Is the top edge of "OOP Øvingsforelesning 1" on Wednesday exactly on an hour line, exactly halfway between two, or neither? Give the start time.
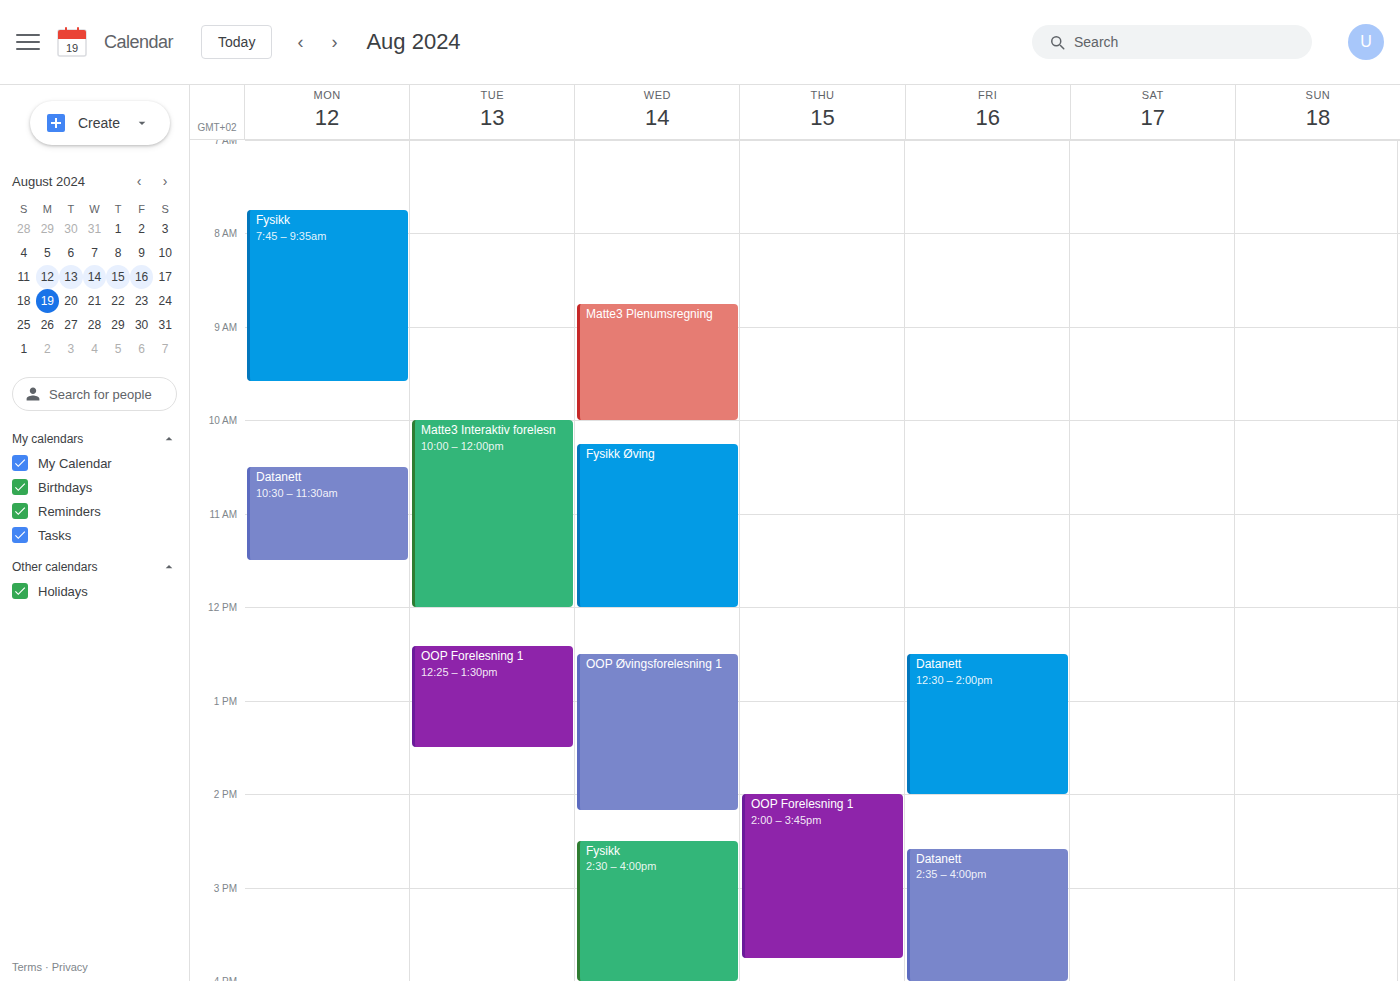
12:30 PM -- halfway between the 12 PM and 1 PM lines.